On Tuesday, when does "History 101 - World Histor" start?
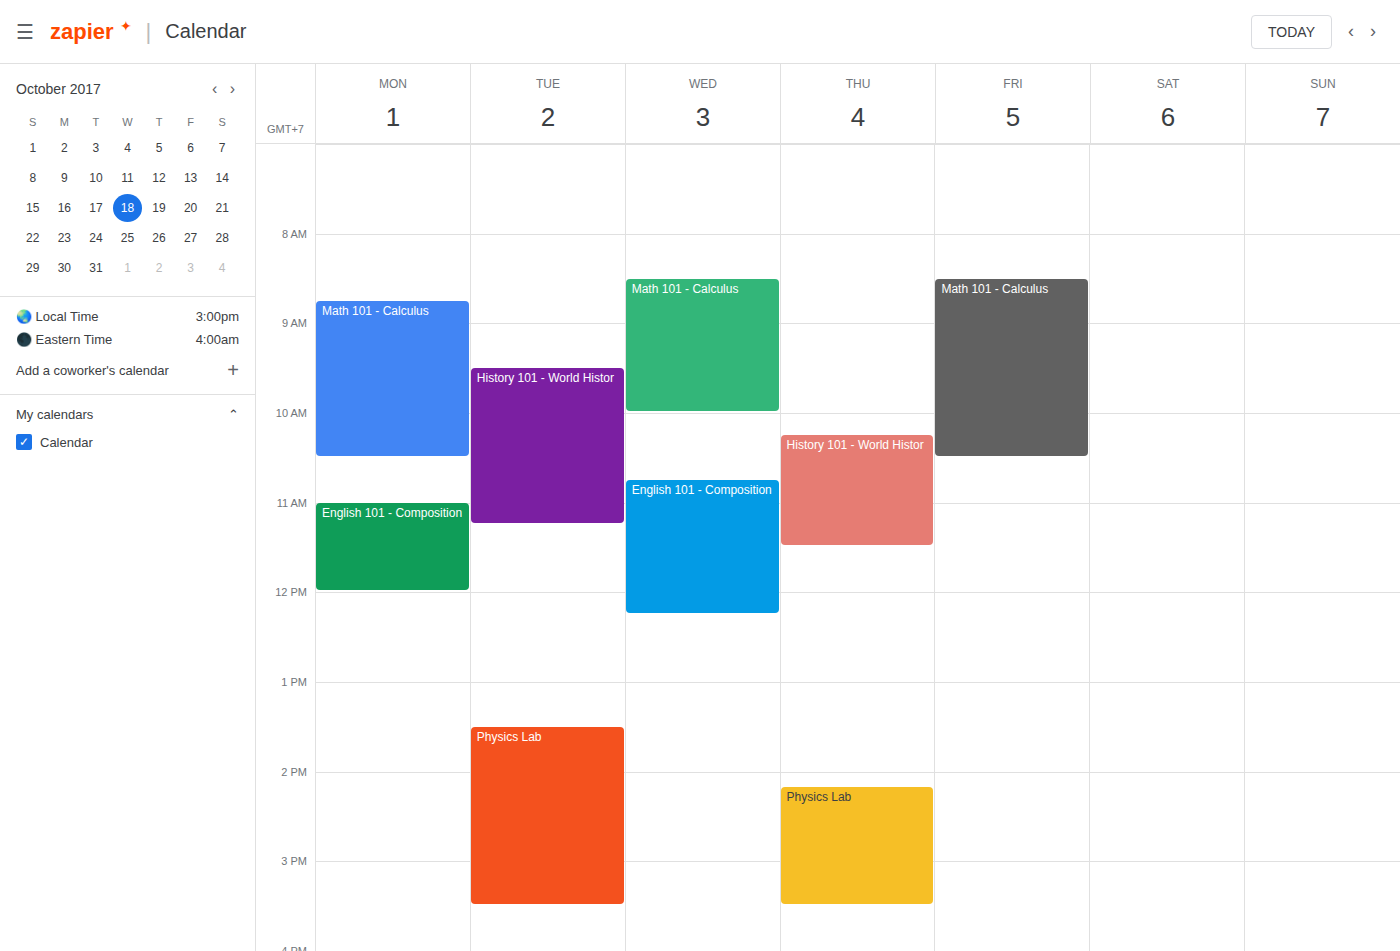
9:30 AM